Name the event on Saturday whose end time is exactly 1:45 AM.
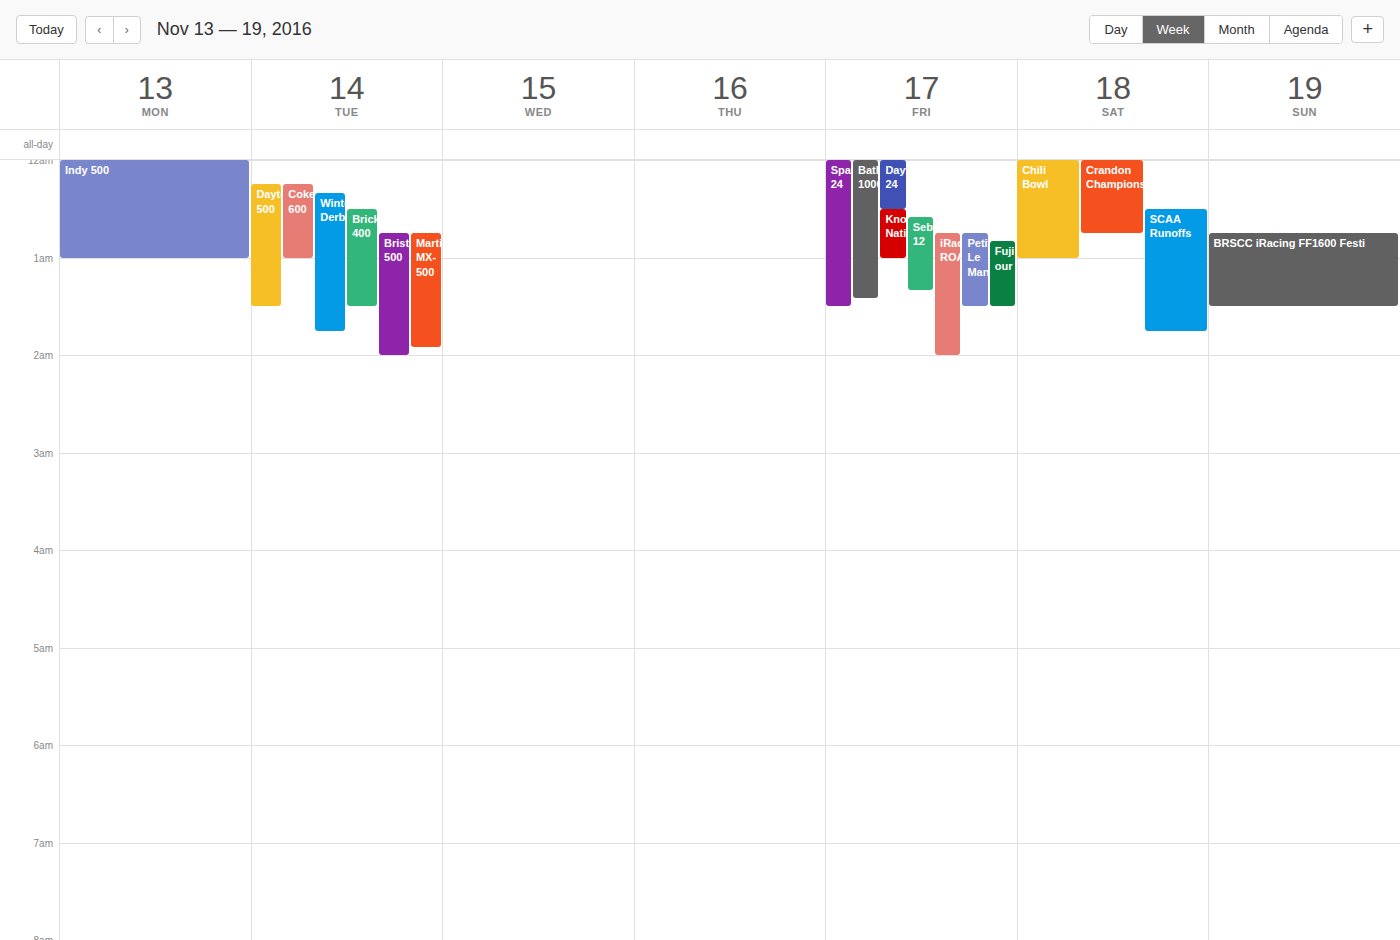
"SCAA Runoffs"